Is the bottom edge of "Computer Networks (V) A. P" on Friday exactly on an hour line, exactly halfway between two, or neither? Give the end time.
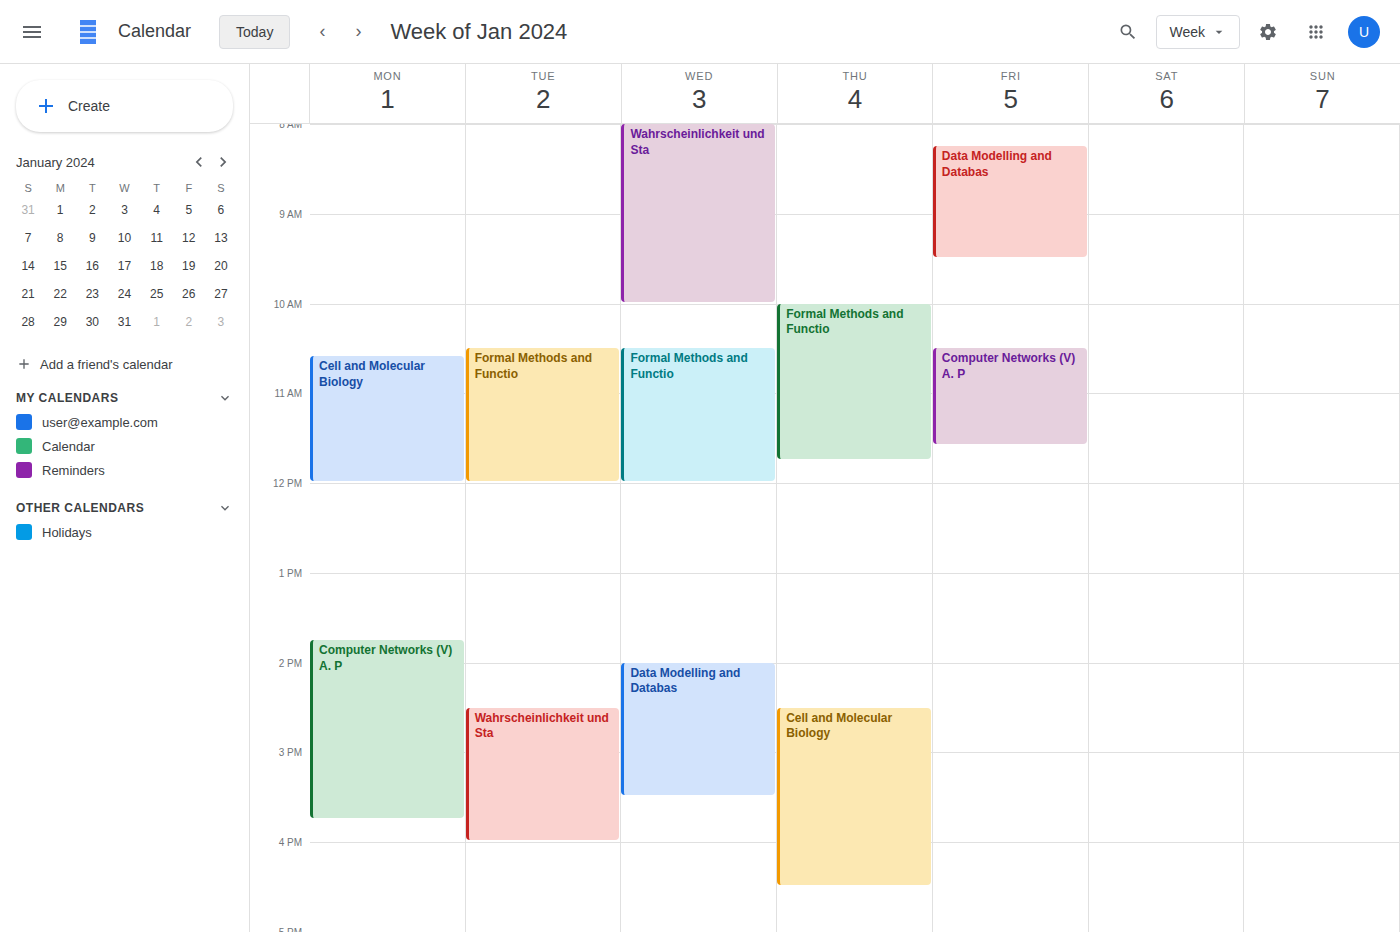
11:35 AM -- neither: 35 minutes below the 11 AM line and 25 minutes above the 12 PM line.